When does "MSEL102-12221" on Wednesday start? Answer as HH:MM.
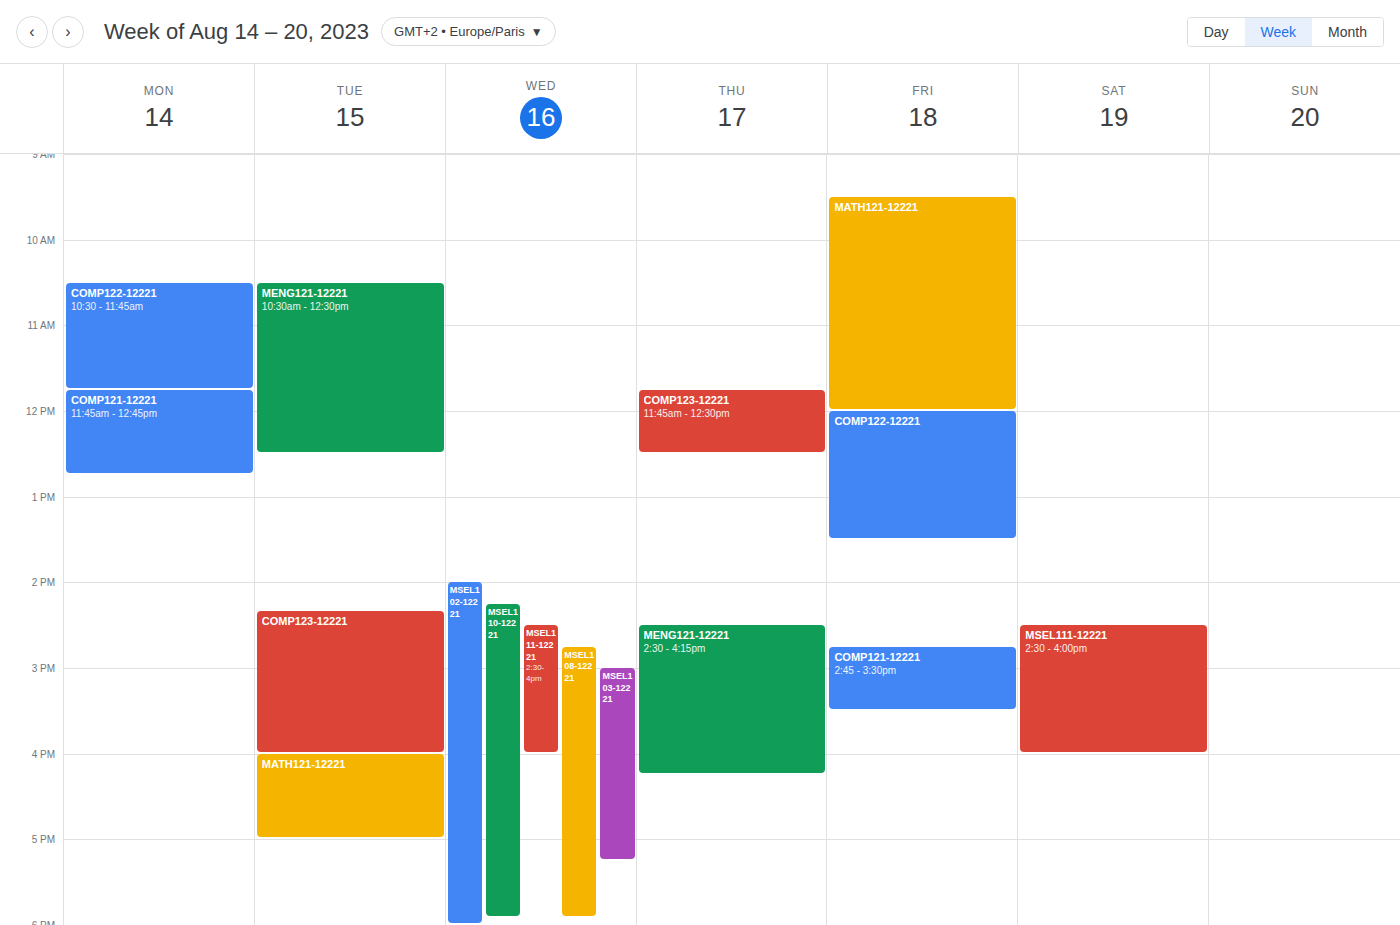
14:00